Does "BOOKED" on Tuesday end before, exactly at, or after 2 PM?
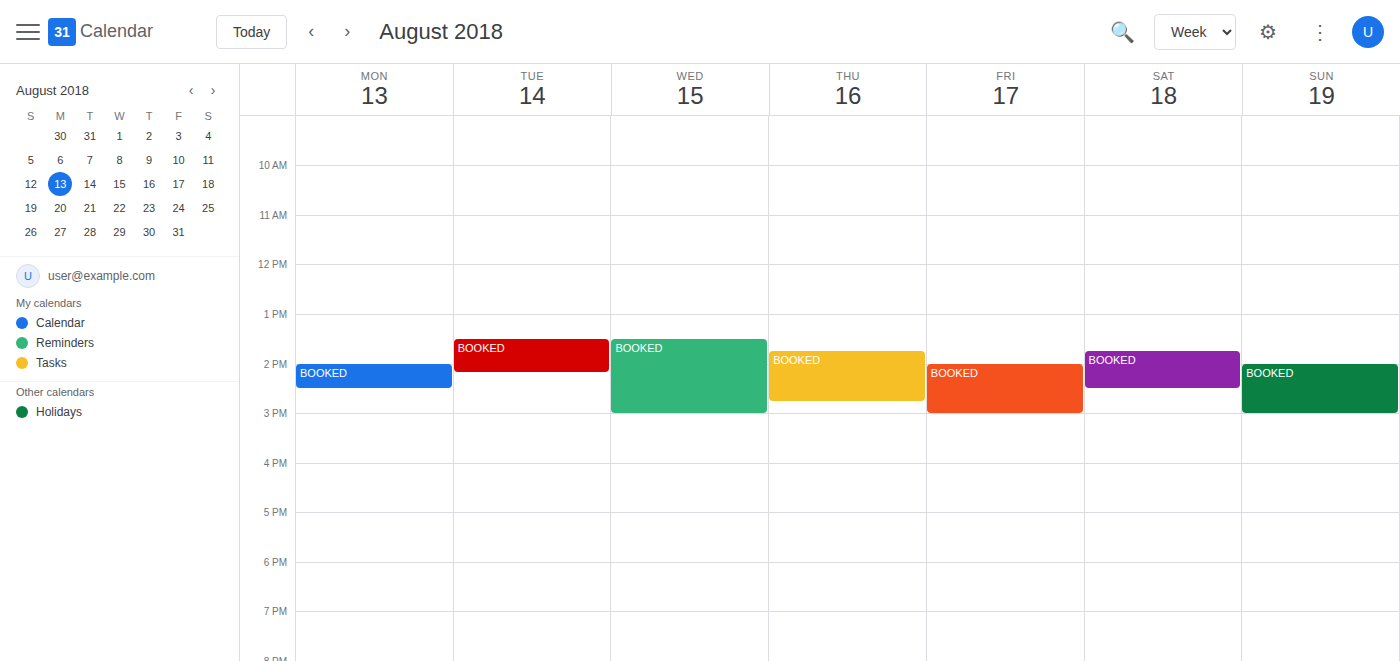
2:10 PM -- after 2 PM, 10 minutes below the 2 PM line.